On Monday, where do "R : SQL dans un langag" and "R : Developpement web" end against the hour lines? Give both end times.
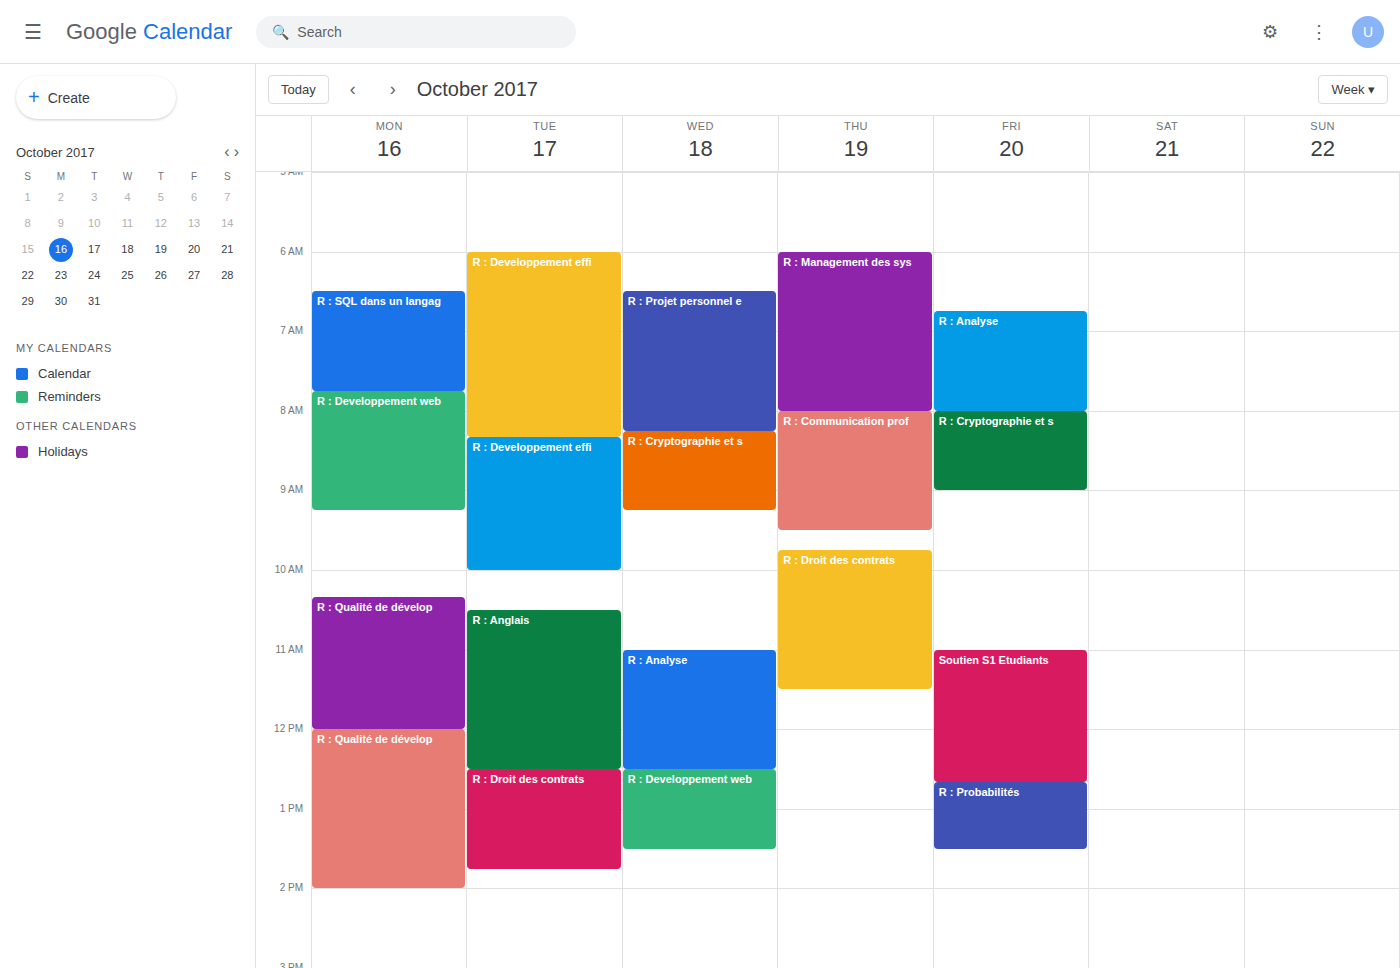
"R : SQL dans un langag": 7:45 AM, neither: three quarters of the way from the 7 AM line to the 8 AM line. "R : Developpement web": 9:15 AM, neither: a quarter of the way from the 9 AM line to the 10 AM line.